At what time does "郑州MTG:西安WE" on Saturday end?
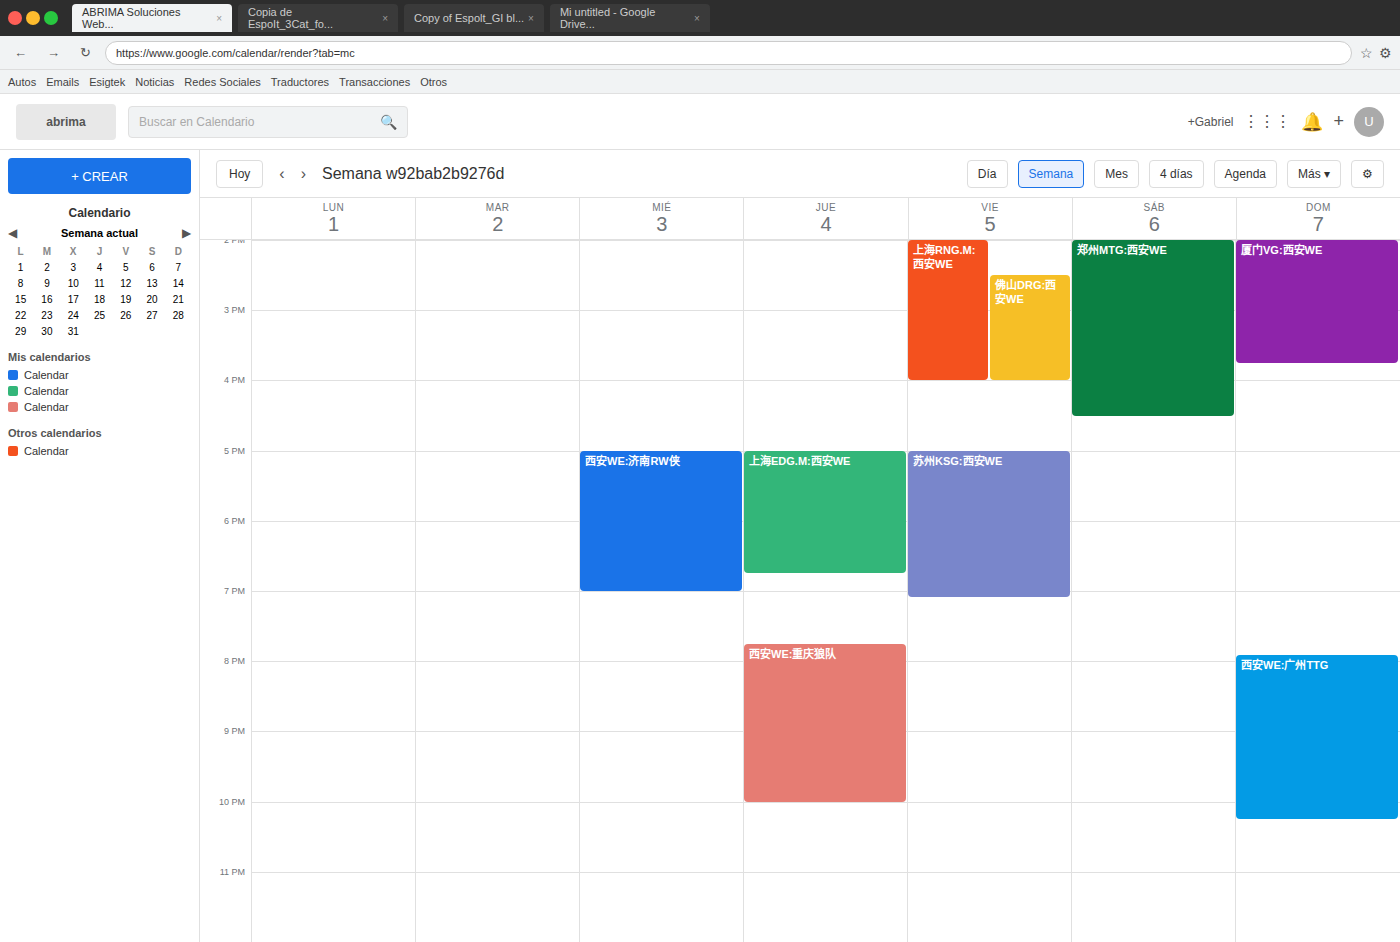
4:30 PM